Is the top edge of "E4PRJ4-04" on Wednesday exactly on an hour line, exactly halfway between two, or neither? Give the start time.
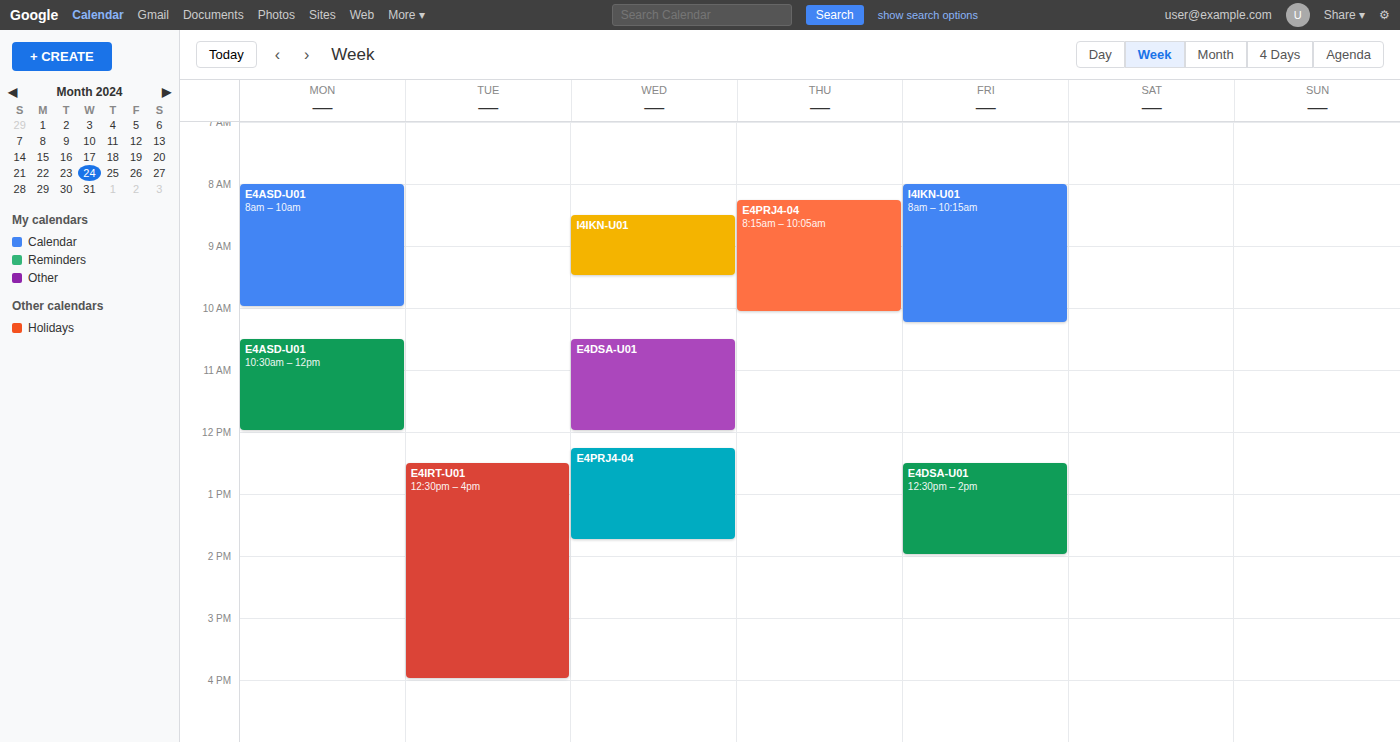
12:15 PM -- neither: a quarter of the way from the 12 PM line to the 1 PM line.